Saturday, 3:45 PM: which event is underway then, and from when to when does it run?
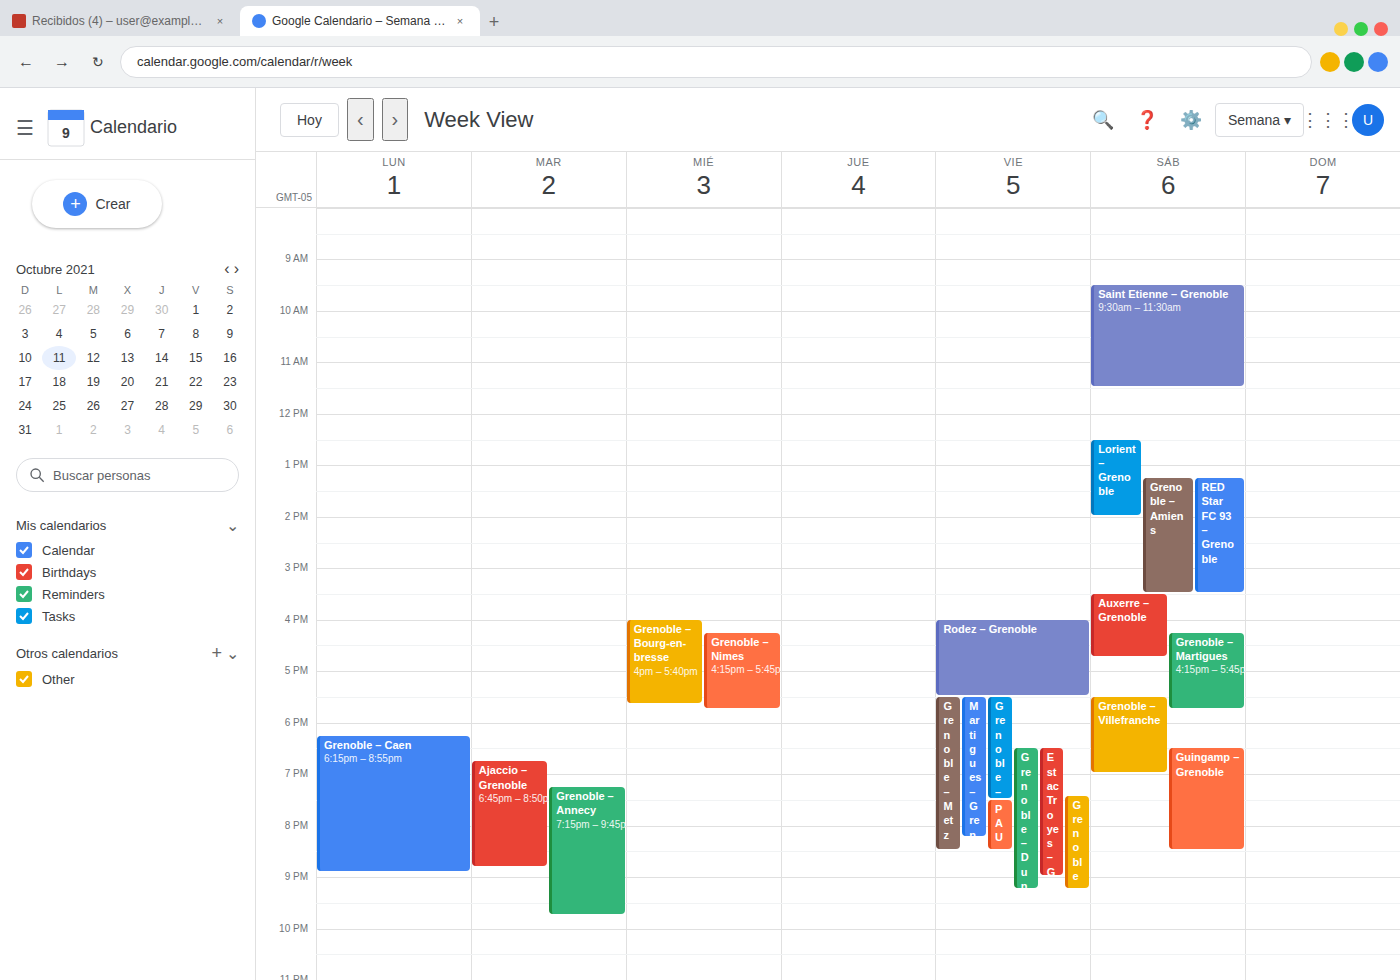
"Auxerre – Grenoble", 3:30 PM to 4:45 PM